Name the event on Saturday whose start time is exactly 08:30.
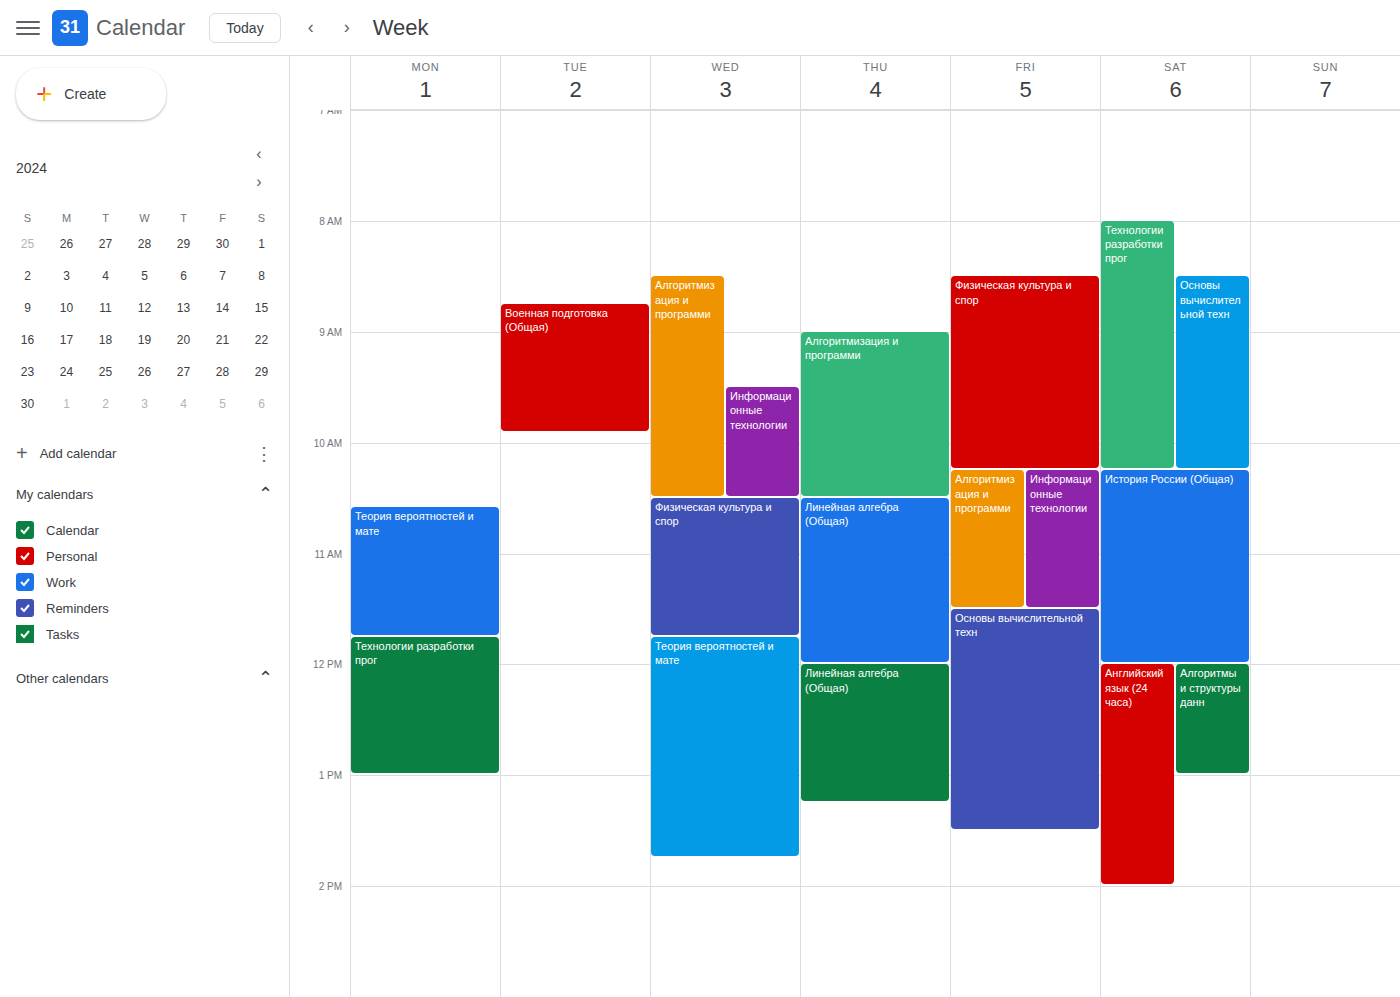
"Основы вычислительной техн"